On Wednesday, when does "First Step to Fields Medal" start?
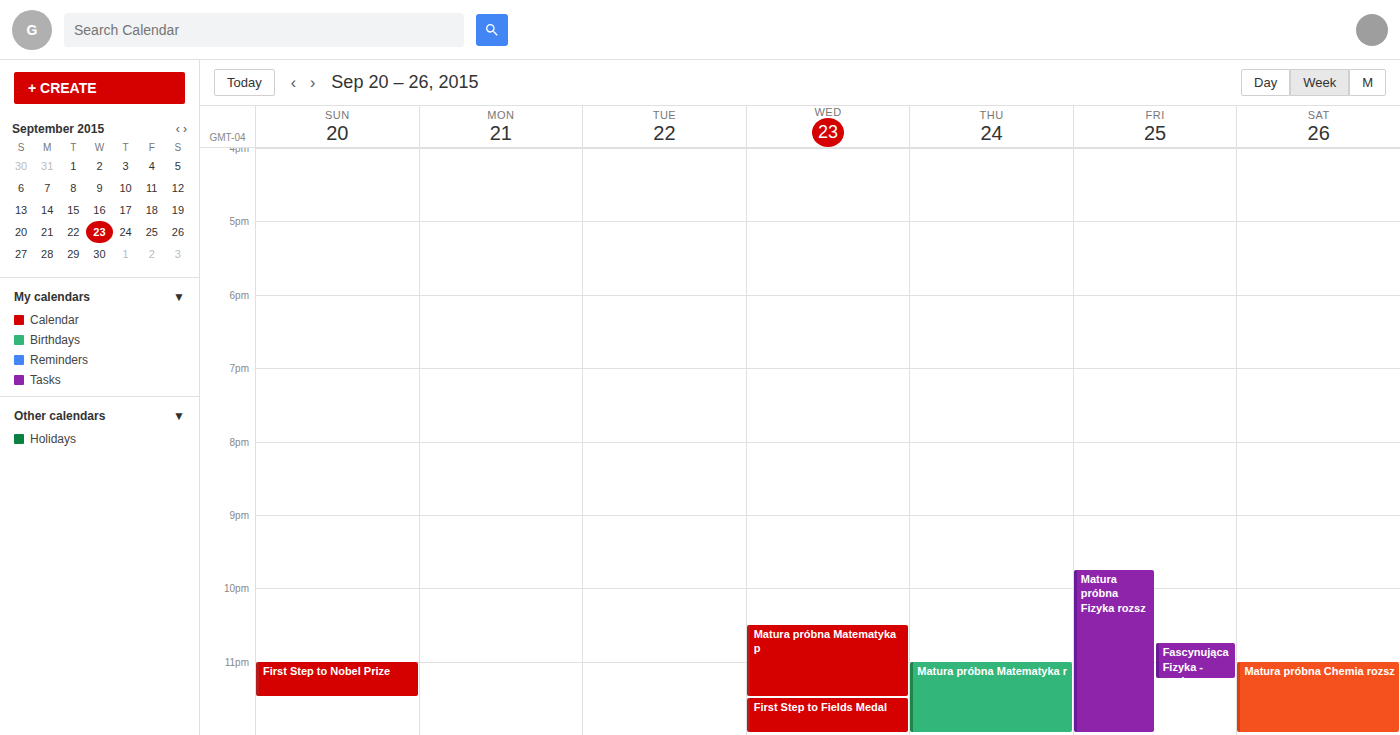
11:30 PM